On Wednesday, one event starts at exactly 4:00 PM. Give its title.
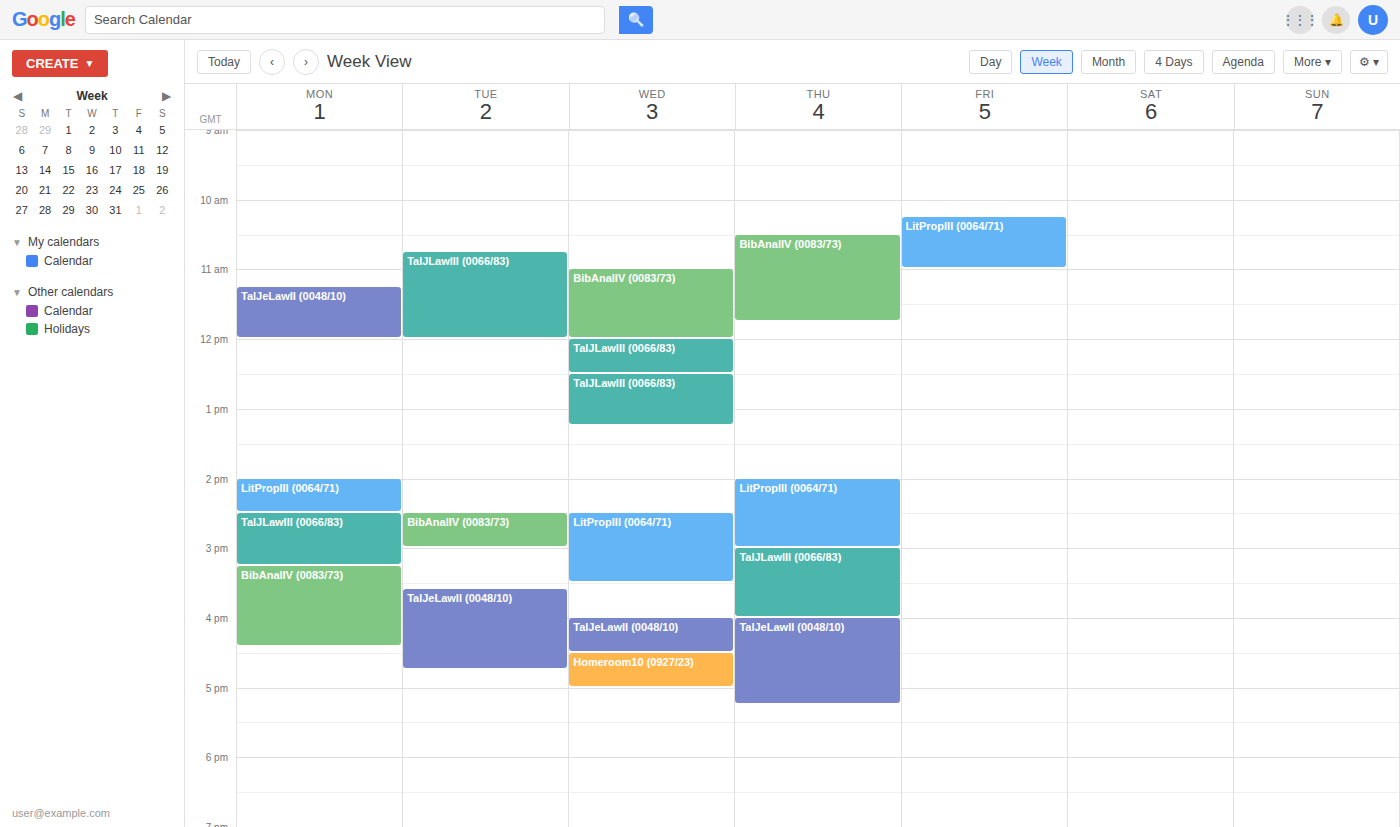
"TalJeLawII (0048/10)"